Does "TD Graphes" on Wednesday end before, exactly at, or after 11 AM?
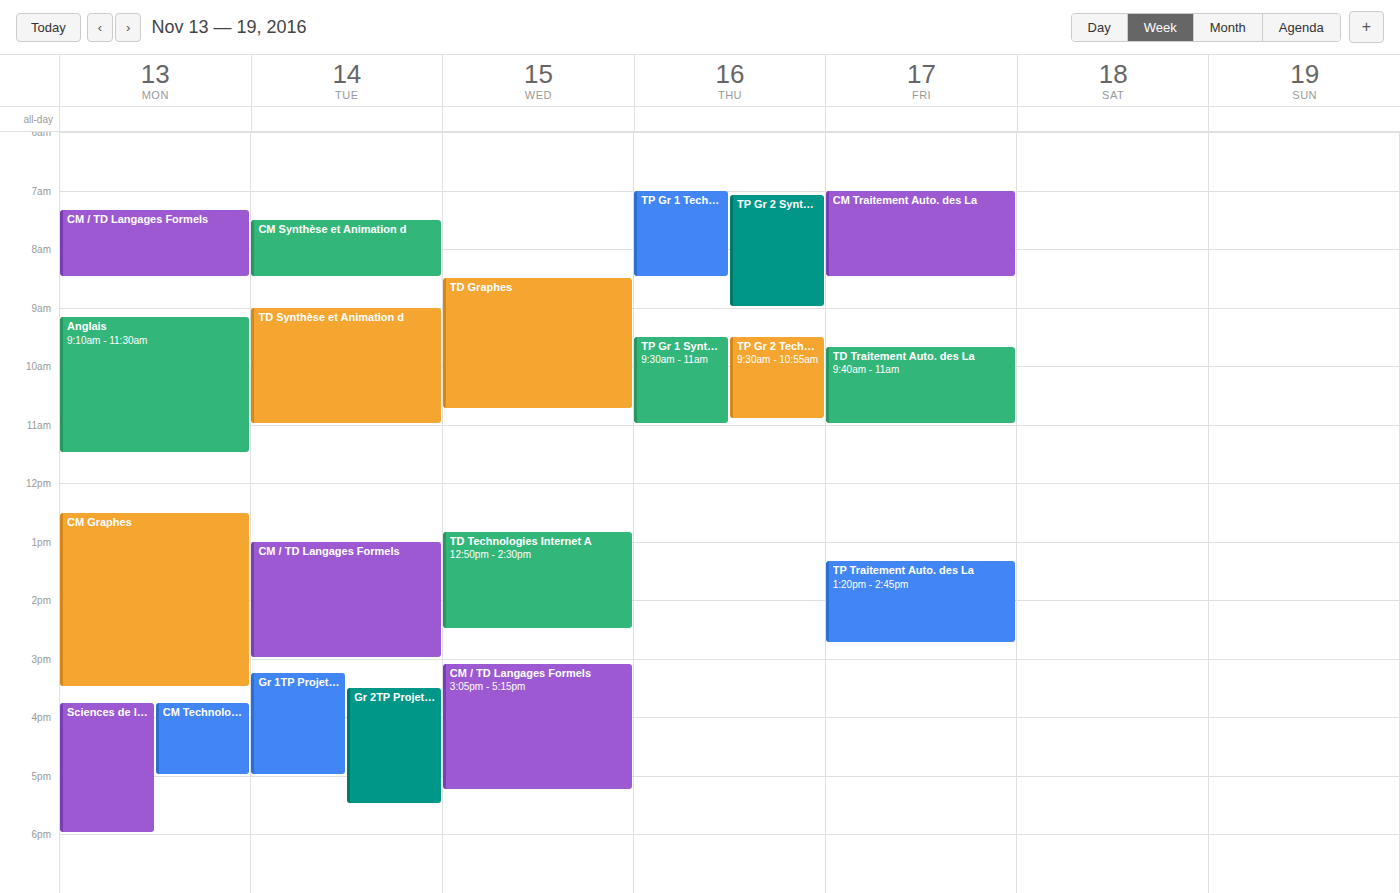
10:45 AM -- before 11 AM, 15 minutes above the 11 AM line.